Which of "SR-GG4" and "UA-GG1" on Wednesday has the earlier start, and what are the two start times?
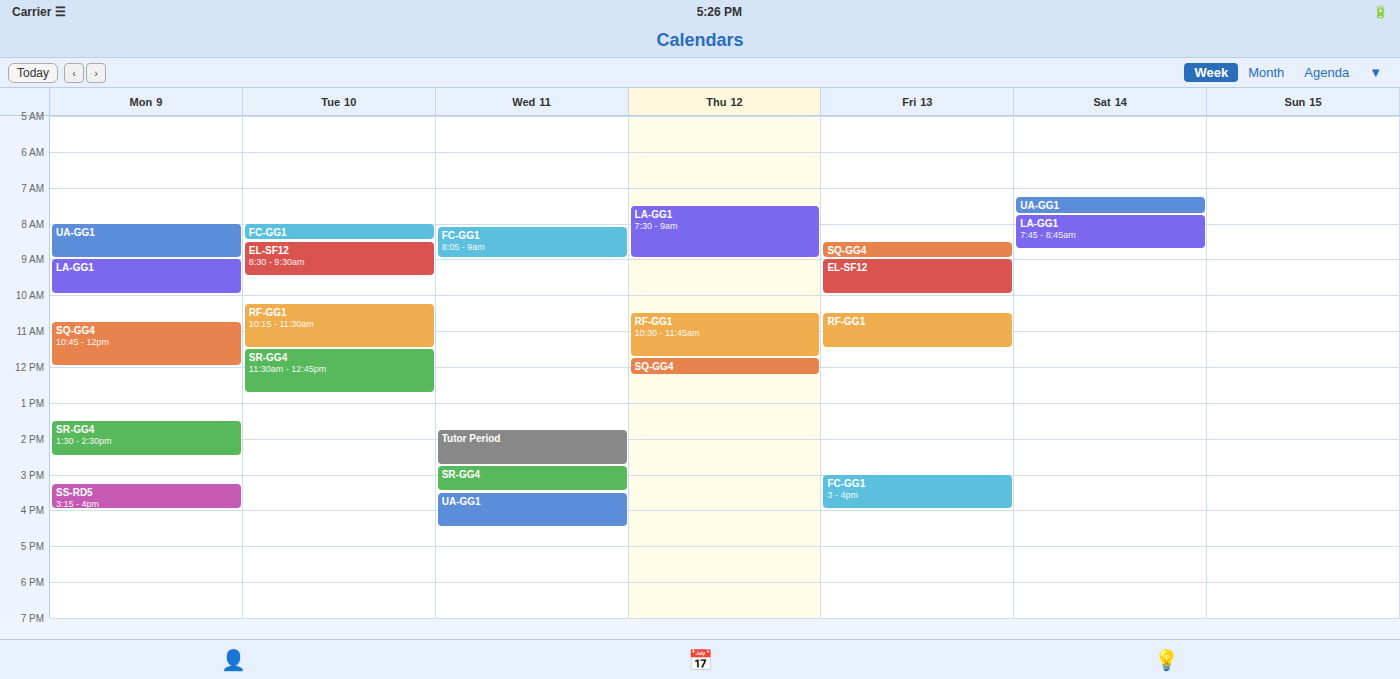
"SR-GG4" 2:45 PM; "UA-GG1" 3:30 PM.